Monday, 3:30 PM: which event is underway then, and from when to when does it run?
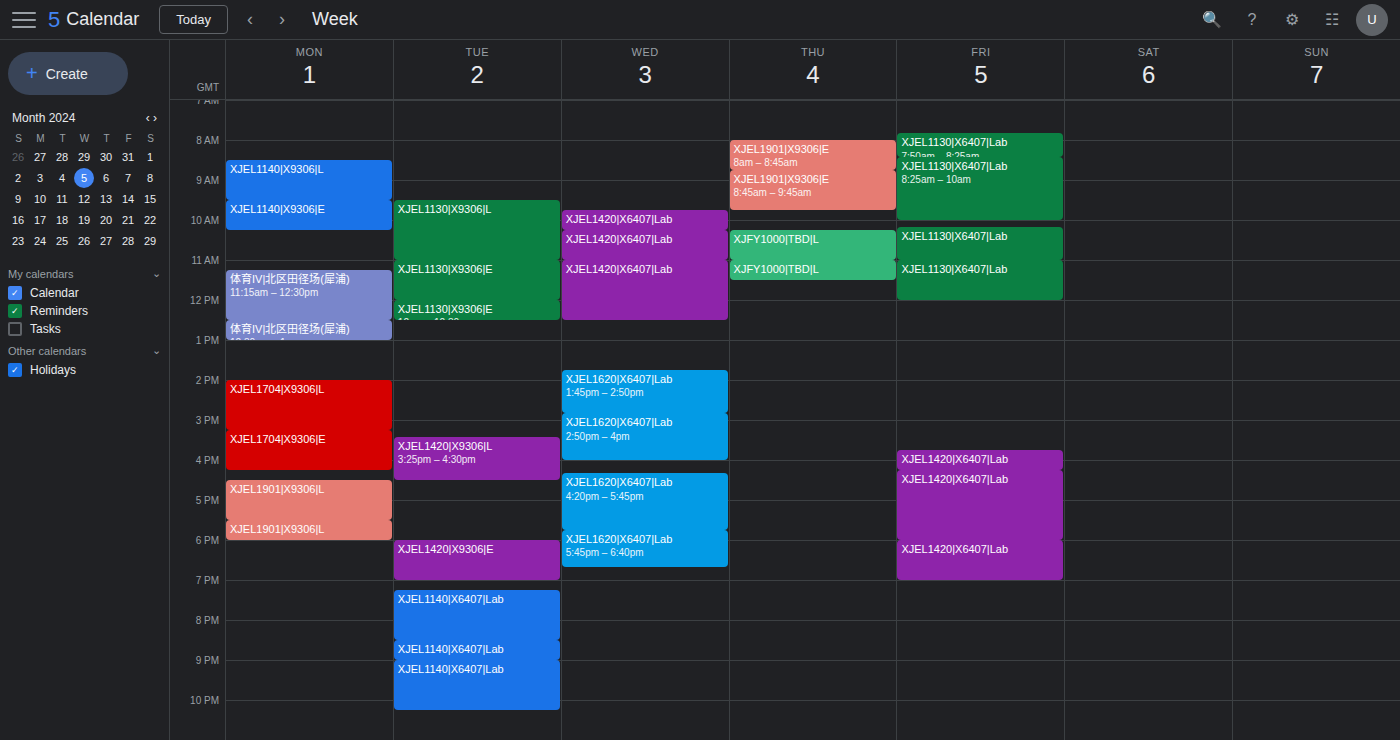
"XJEL1704|X9306|E", 3:15 PM to 4:15 PM